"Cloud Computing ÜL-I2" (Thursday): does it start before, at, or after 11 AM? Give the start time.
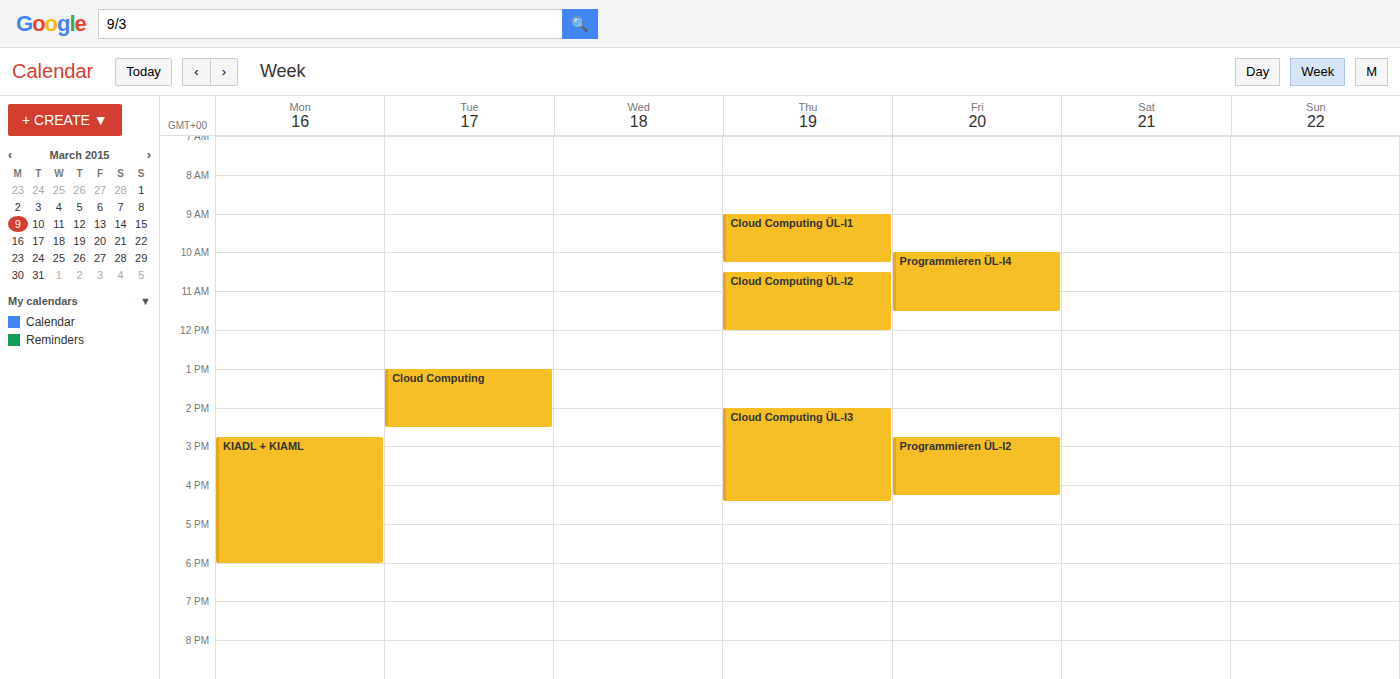
10:30 AM -- before 11 AM, 30 minutes above the 11 AM line.